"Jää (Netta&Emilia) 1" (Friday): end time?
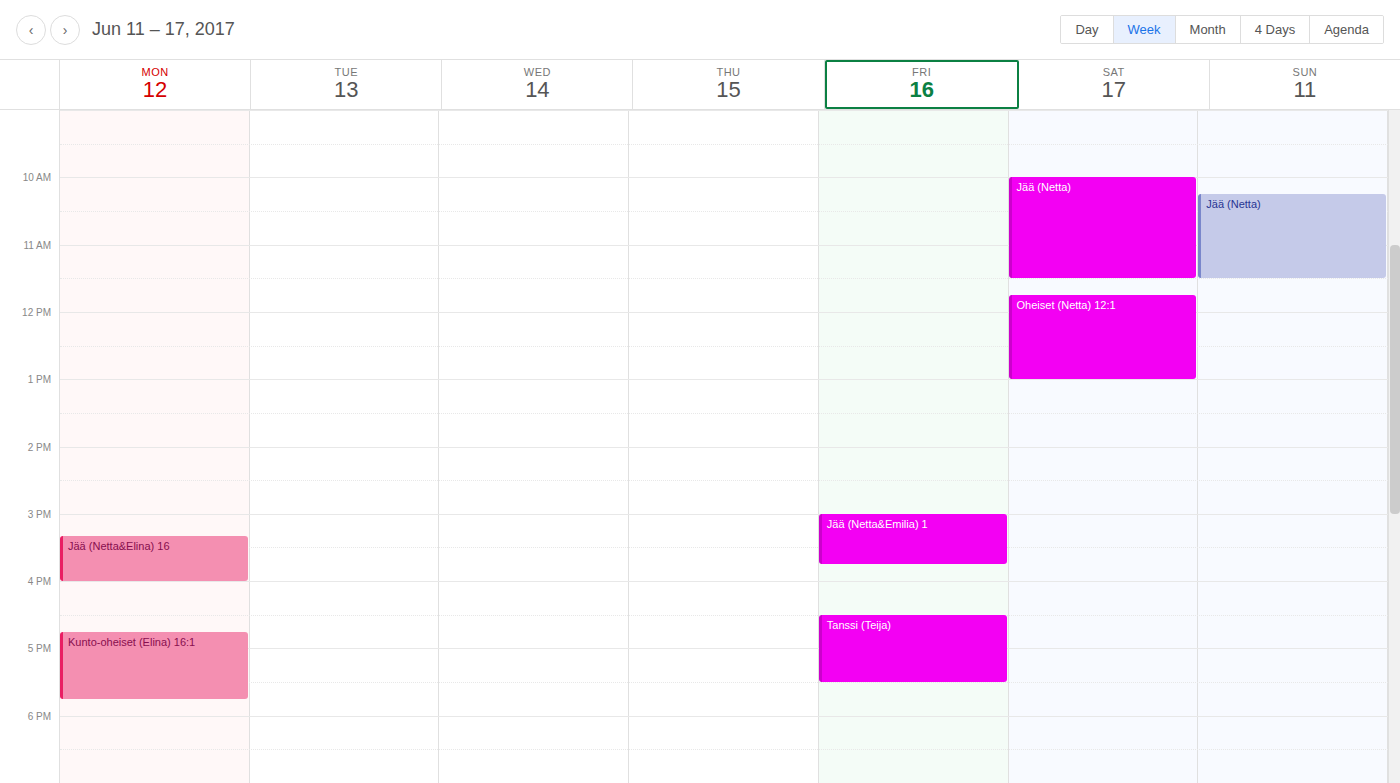
3:45 PM